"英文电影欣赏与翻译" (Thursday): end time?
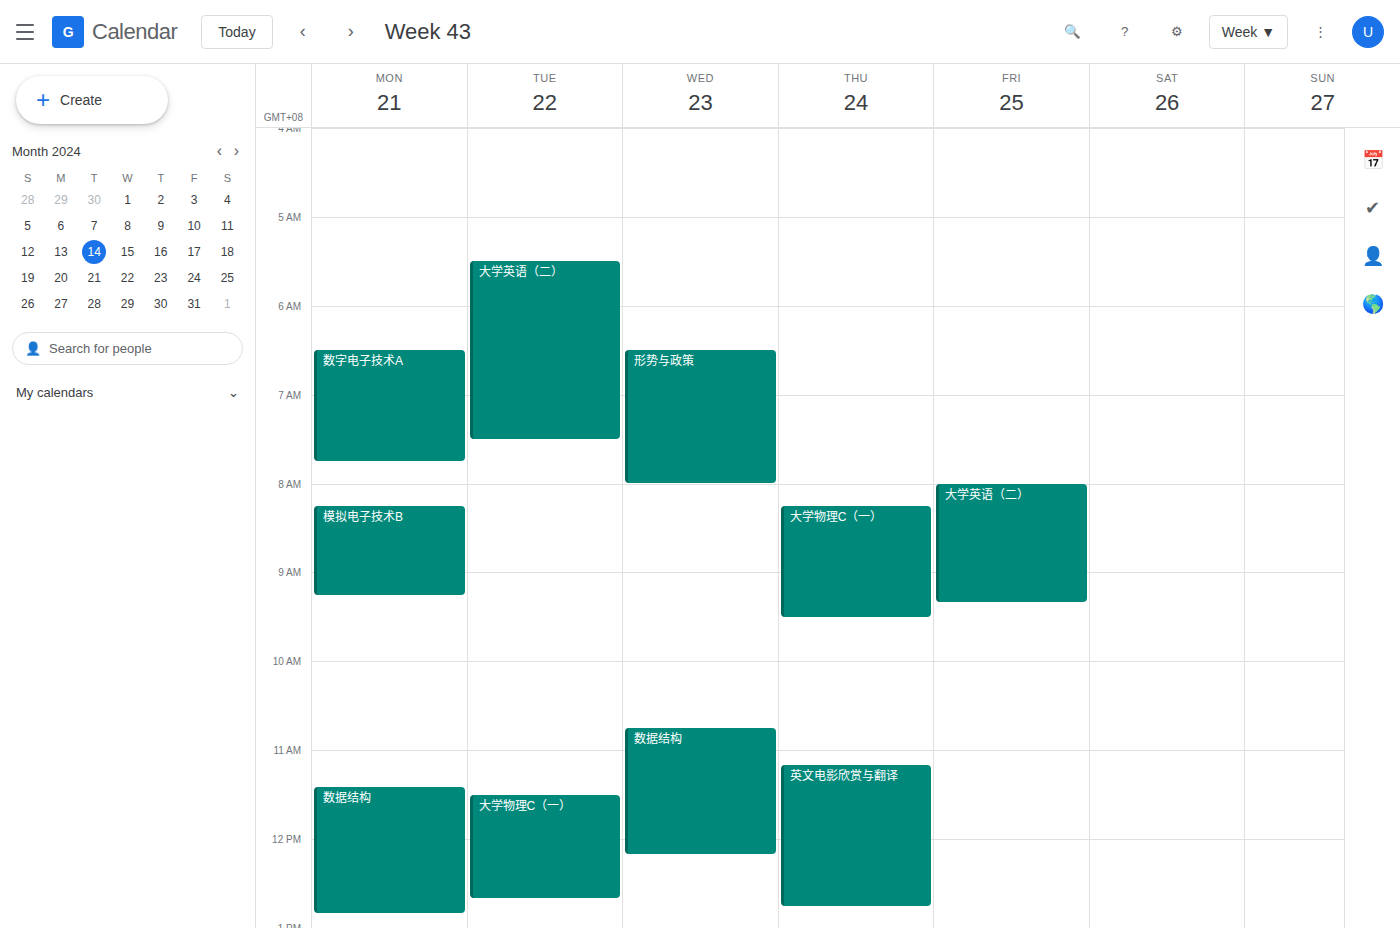
12:45 PM